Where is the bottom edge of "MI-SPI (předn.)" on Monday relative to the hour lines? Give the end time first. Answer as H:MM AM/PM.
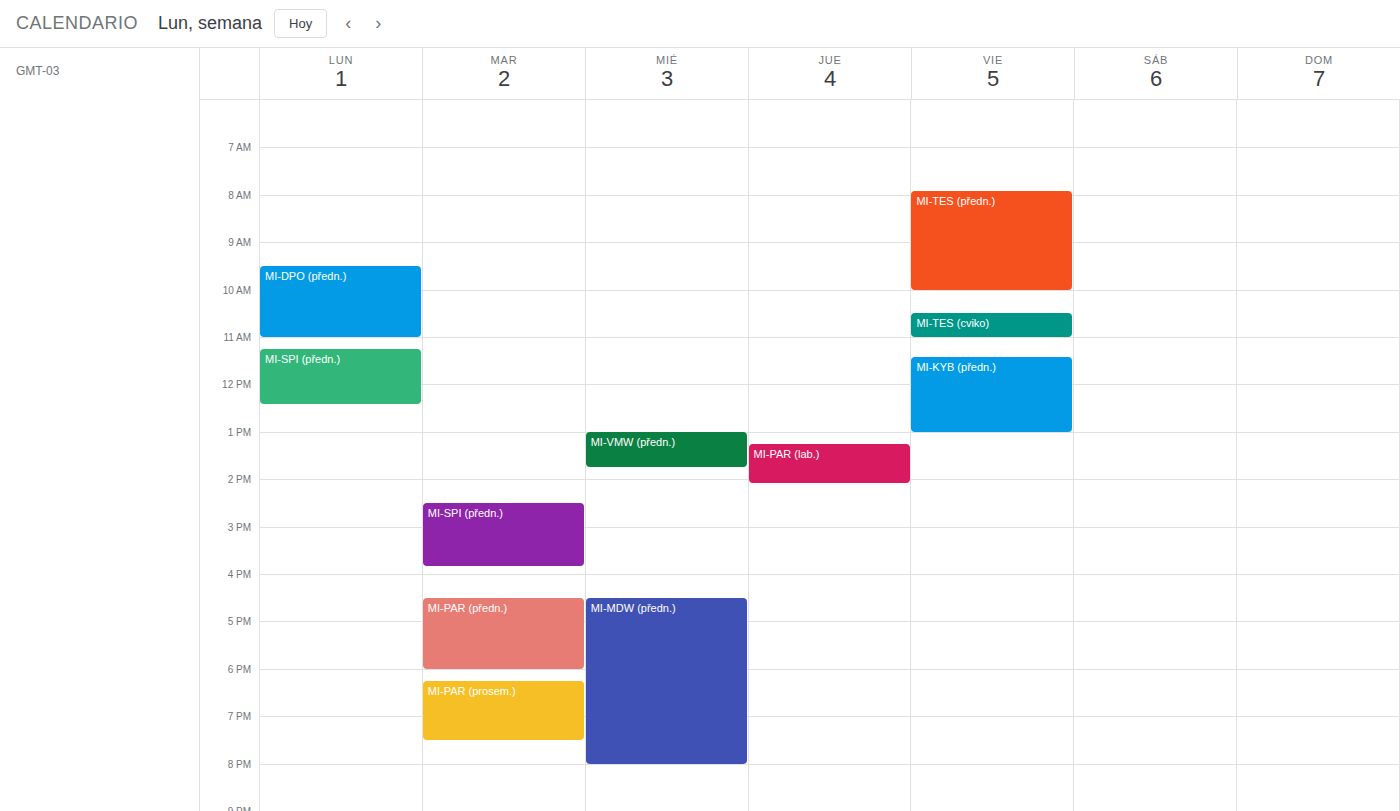
12:25 PM -- neither: 25 minutes below the 12 PM line and 35 minutes above the 1 PM line.